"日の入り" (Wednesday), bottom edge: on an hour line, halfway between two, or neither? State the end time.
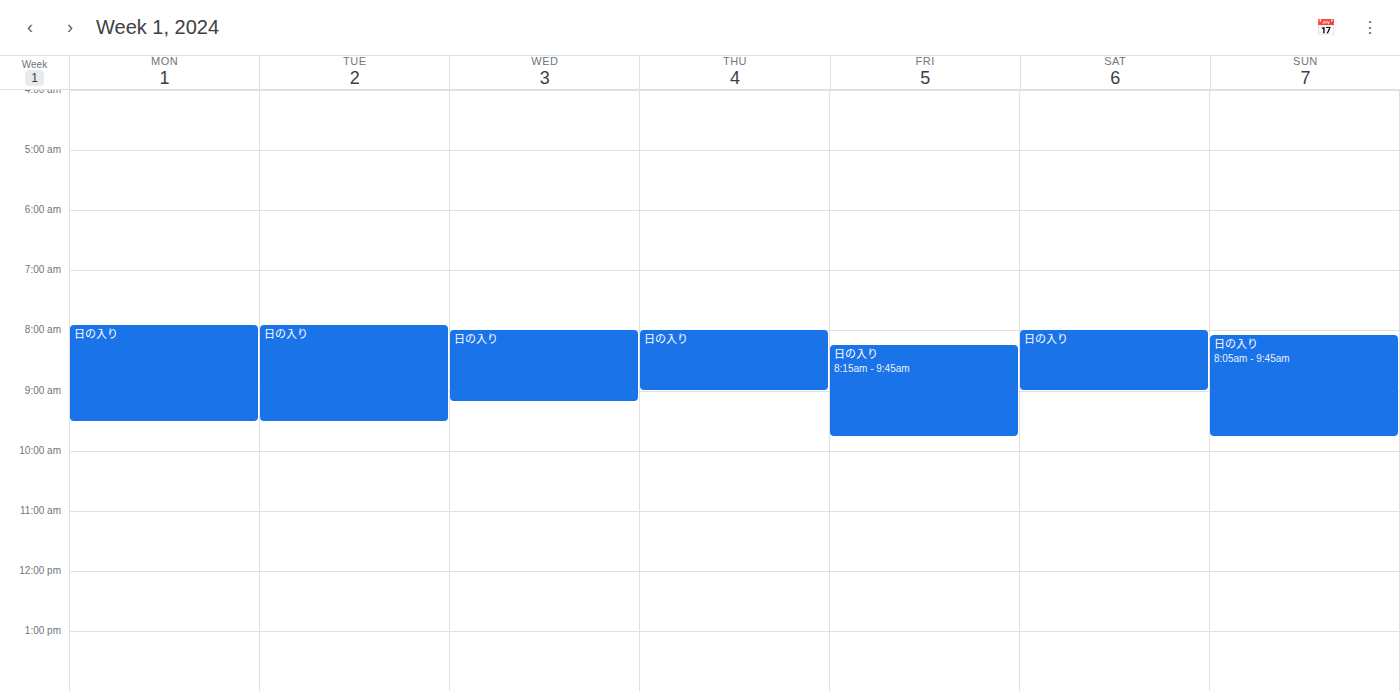
9:10 AM -- neither: 10 minutes below the 9 AM line and 50 minutes above the 10 AM line.